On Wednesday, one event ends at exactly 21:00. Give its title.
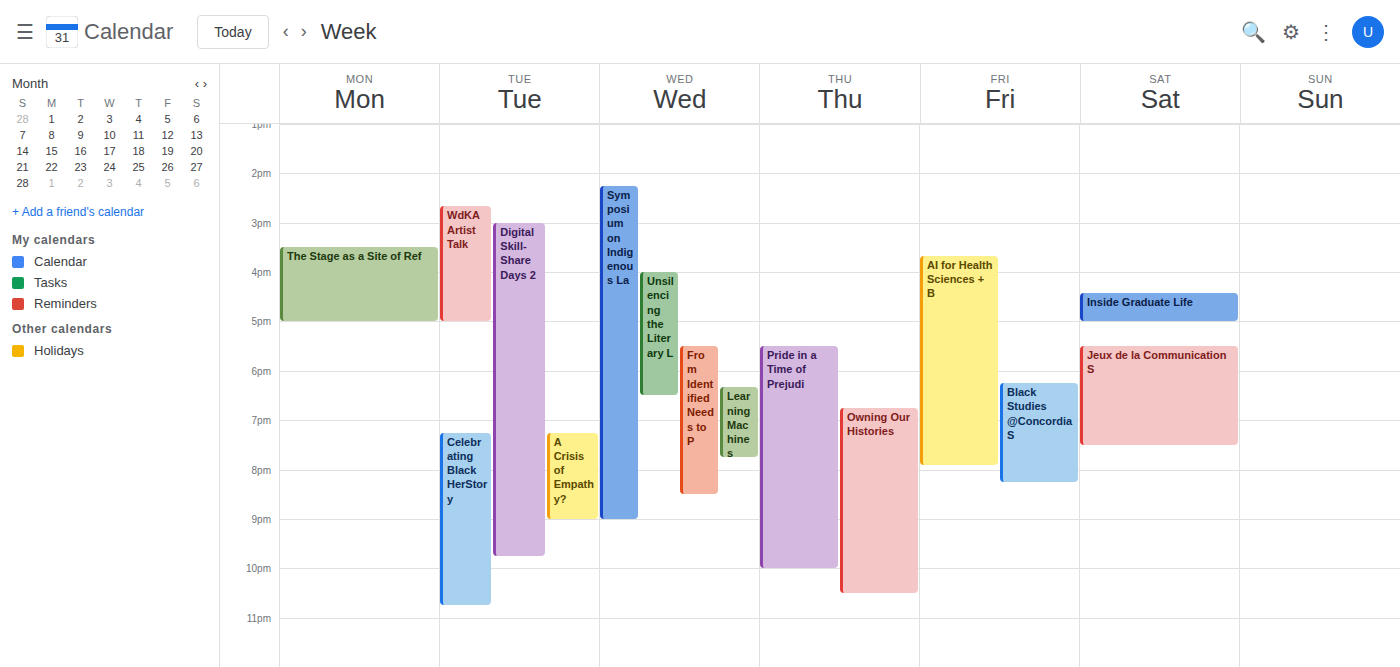
"Symposium on Indigenous La"